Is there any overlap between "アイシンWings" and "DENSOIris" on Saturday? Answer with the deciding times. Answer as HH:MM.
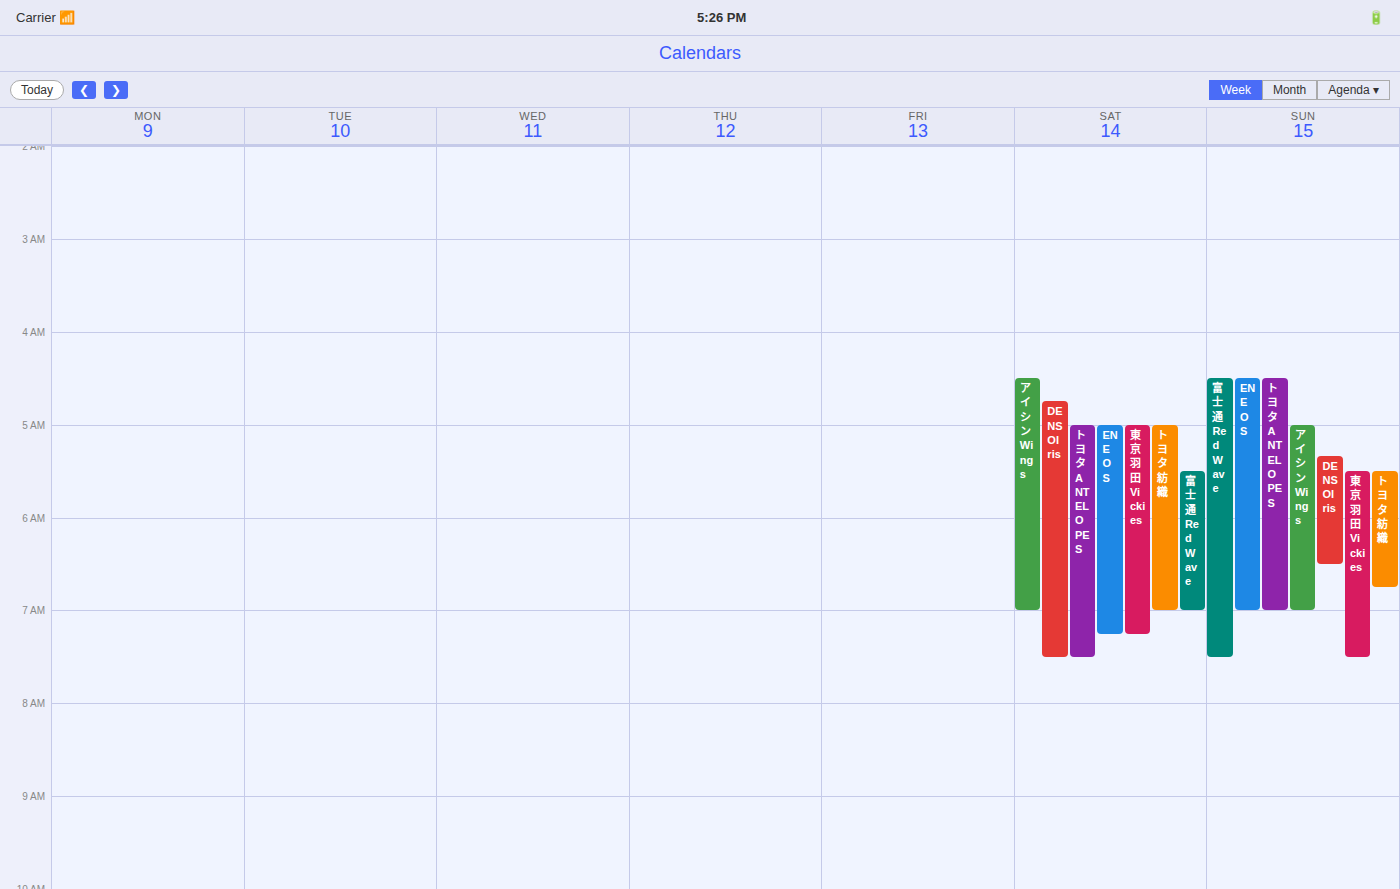
"DENSOIris" starts at 04:45, before "アイシンWings" ends at 07:00 -- they overlap.